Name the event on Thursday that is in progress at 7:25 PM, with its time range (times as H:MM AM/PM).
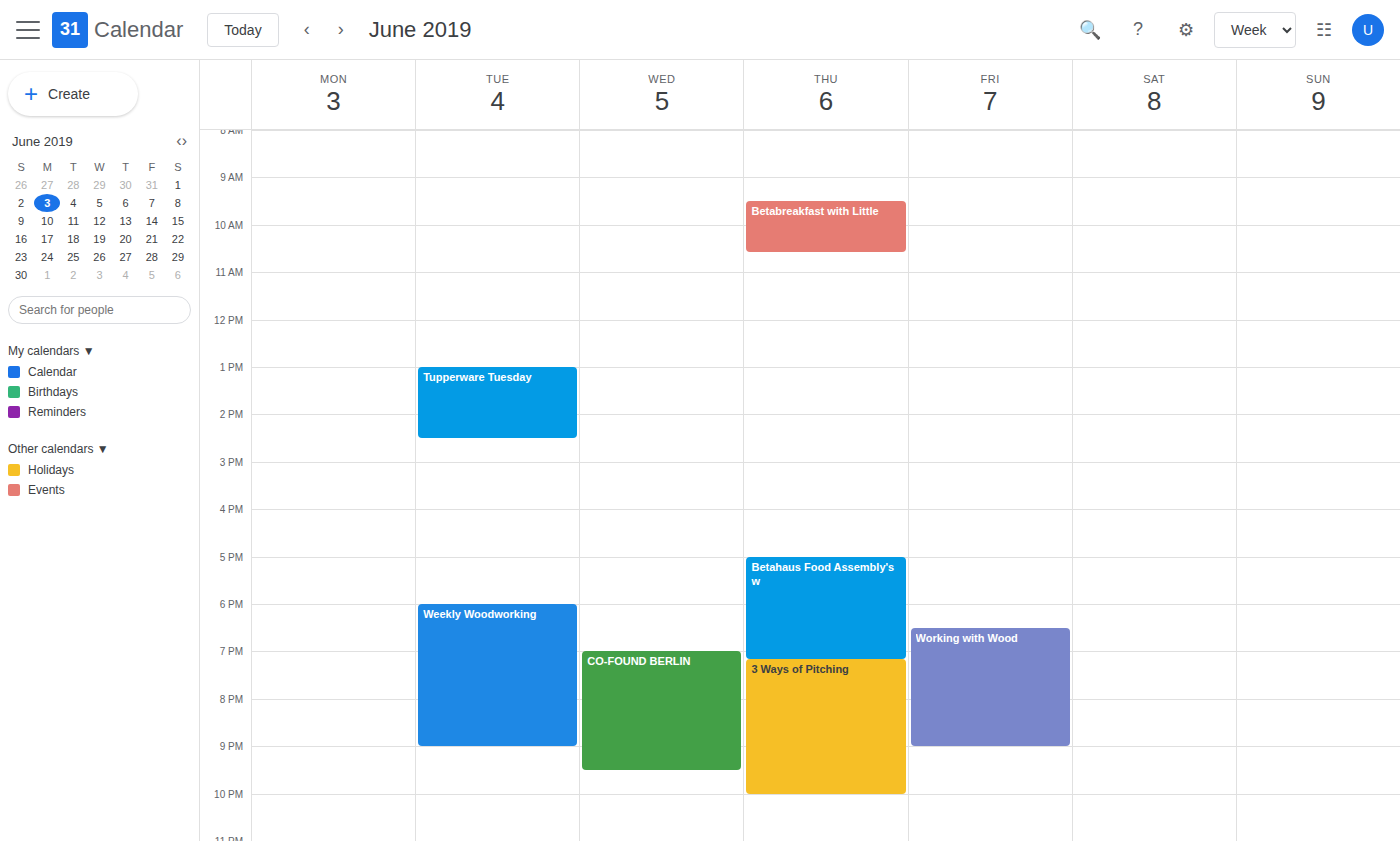
"3 Ways of Pitching", 7:10 PM to 10:00 PM